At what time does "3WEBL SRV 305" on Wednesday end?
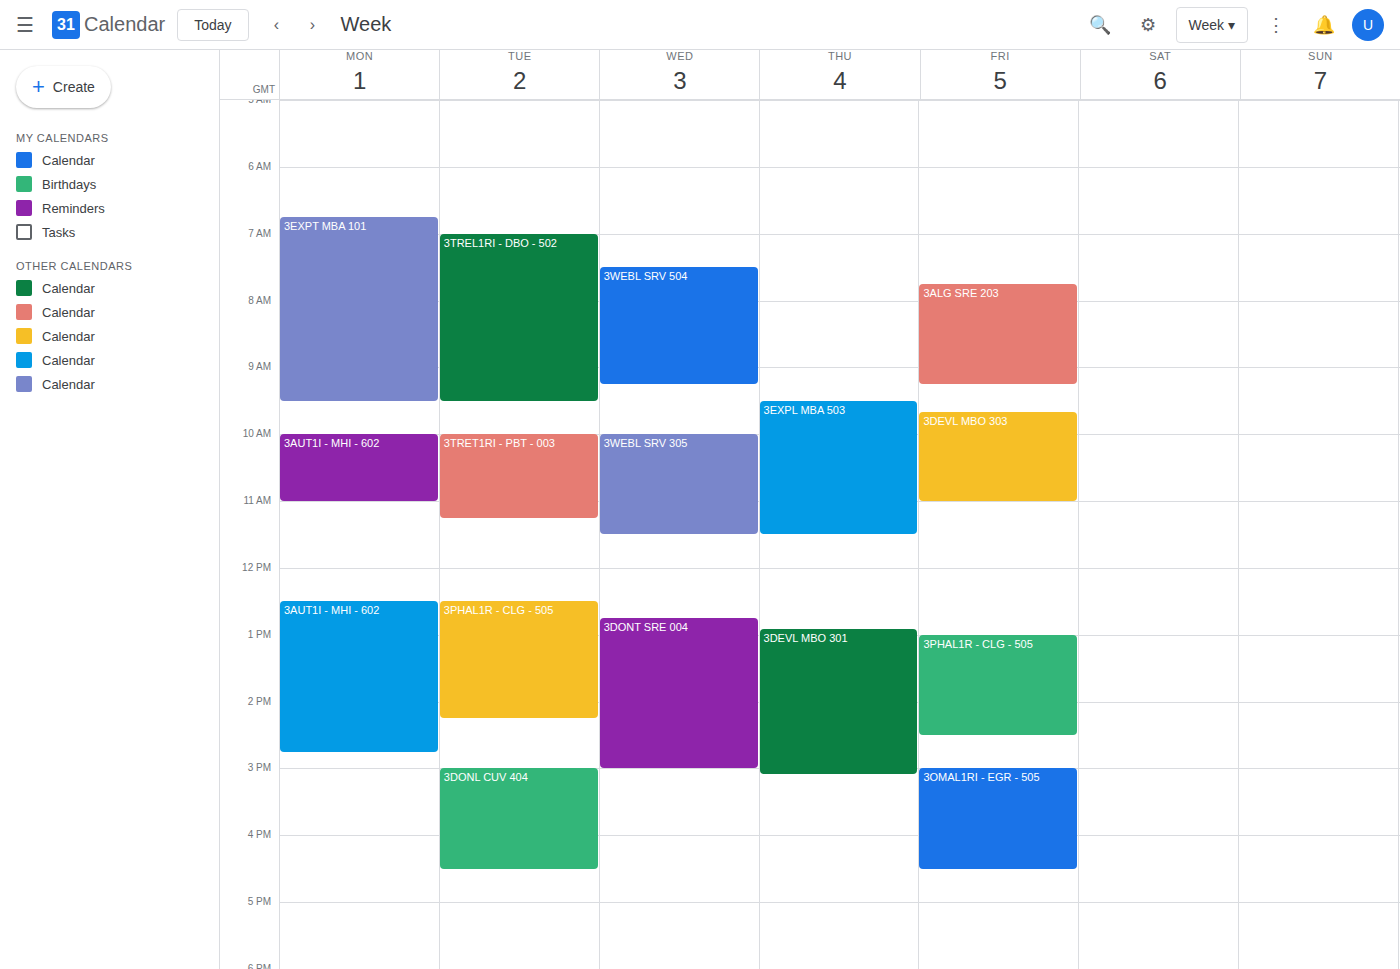
11:30